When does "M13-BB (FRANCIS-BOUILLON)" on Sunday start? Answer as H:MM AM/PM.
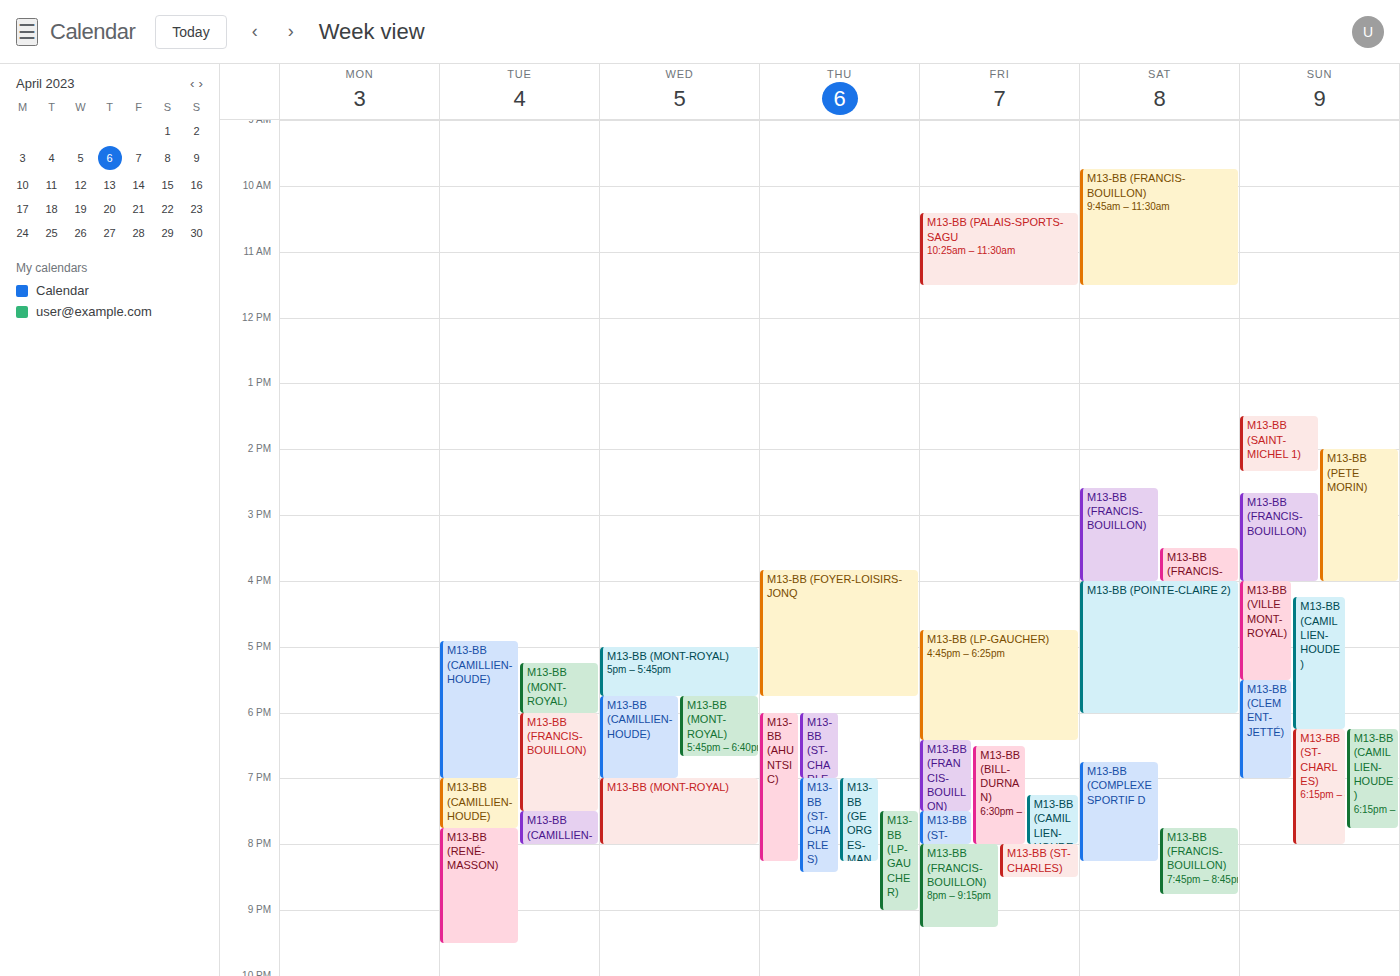
2:40 PM